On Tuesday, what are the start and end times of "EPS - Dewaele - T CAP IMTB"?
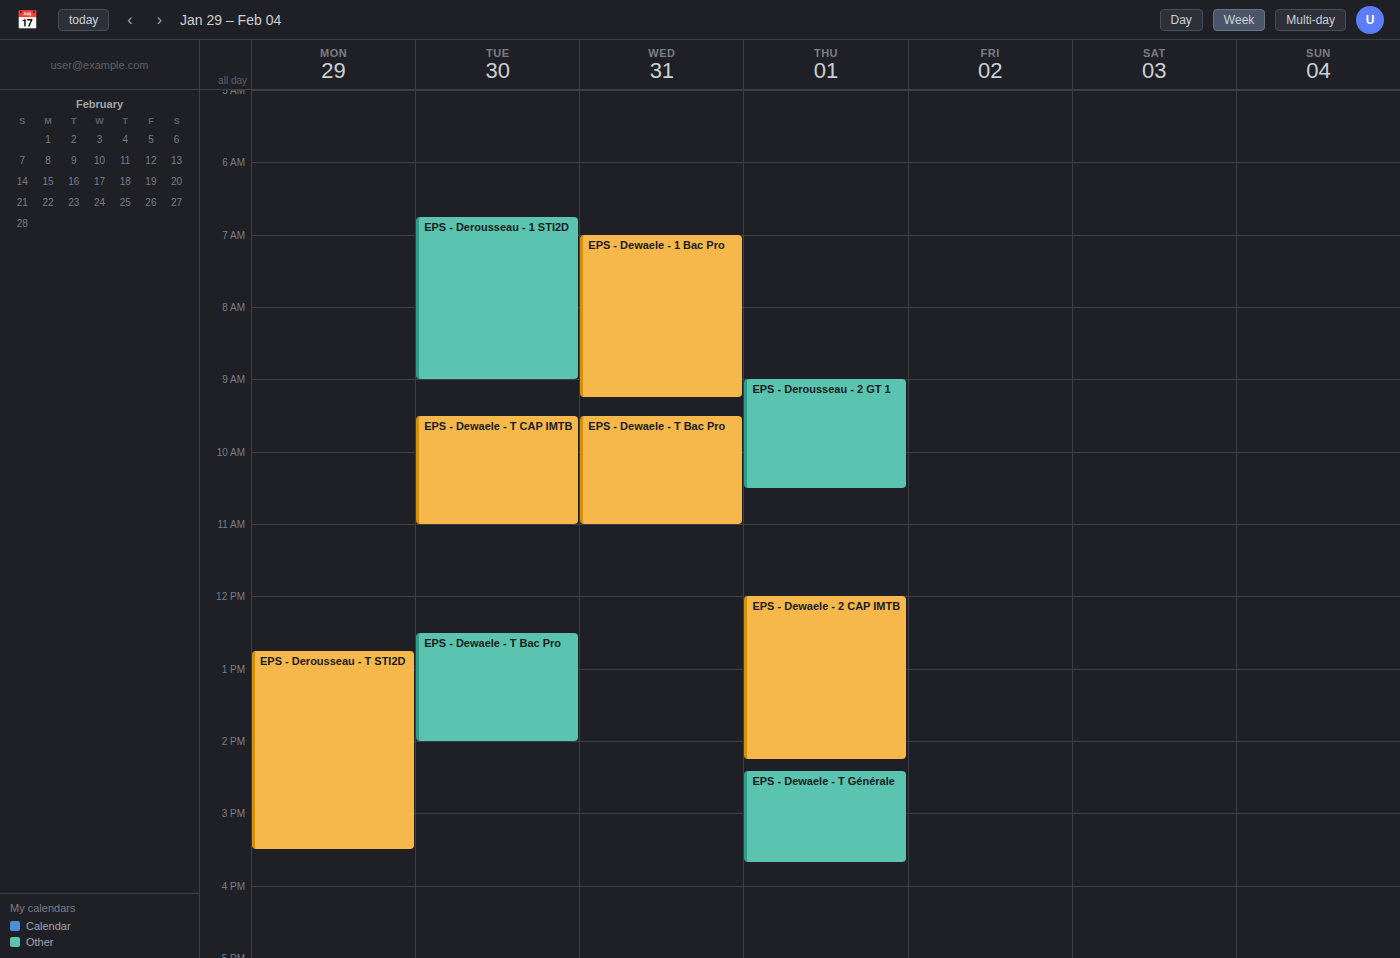
9:30 AM to 11:00 AM